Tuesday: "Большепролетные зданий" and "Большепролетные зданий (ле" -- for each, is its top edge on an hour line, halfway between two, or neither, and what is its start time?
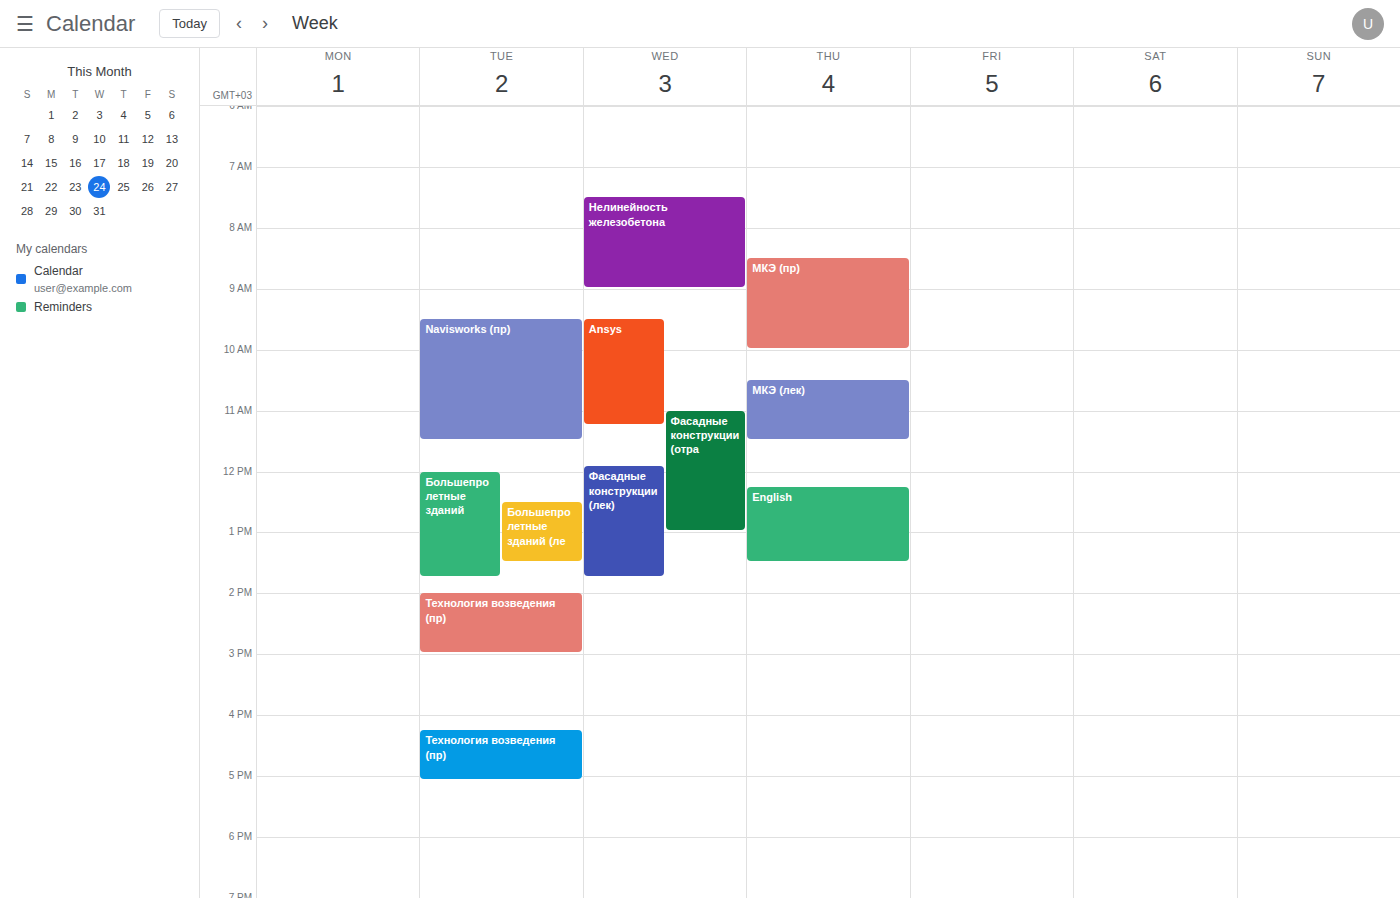
"Большепролетные зданий": 12:00, exactly on the 12:00 line. "Большепролетные зданий (ле": 12:30, halfway between the 12:00 and 13:00 lines.